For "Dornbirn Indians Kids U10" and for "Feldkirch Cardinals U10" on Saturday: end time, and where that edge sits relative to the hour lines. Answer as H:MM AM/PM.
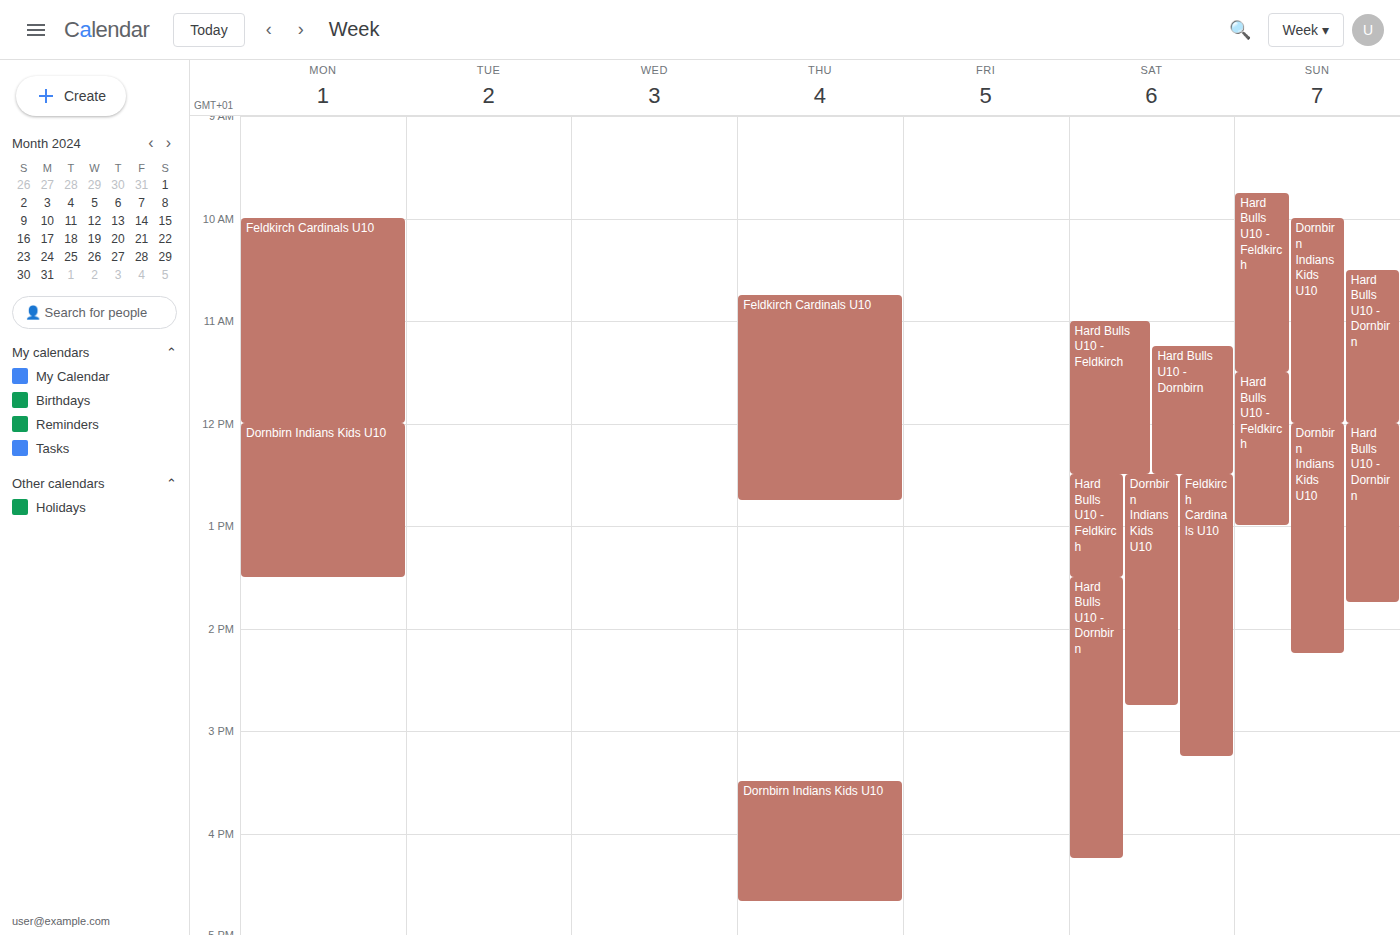
"Dornbirn Indians Kids U10": 2:45 PM, neither: three quarters of the way from the 2 PM line to the 3 PM line. "Feldkirch Cardinals U10": 3:15 PM, neither: a quarter of the way from the 3 PM line to the 4 PM line.